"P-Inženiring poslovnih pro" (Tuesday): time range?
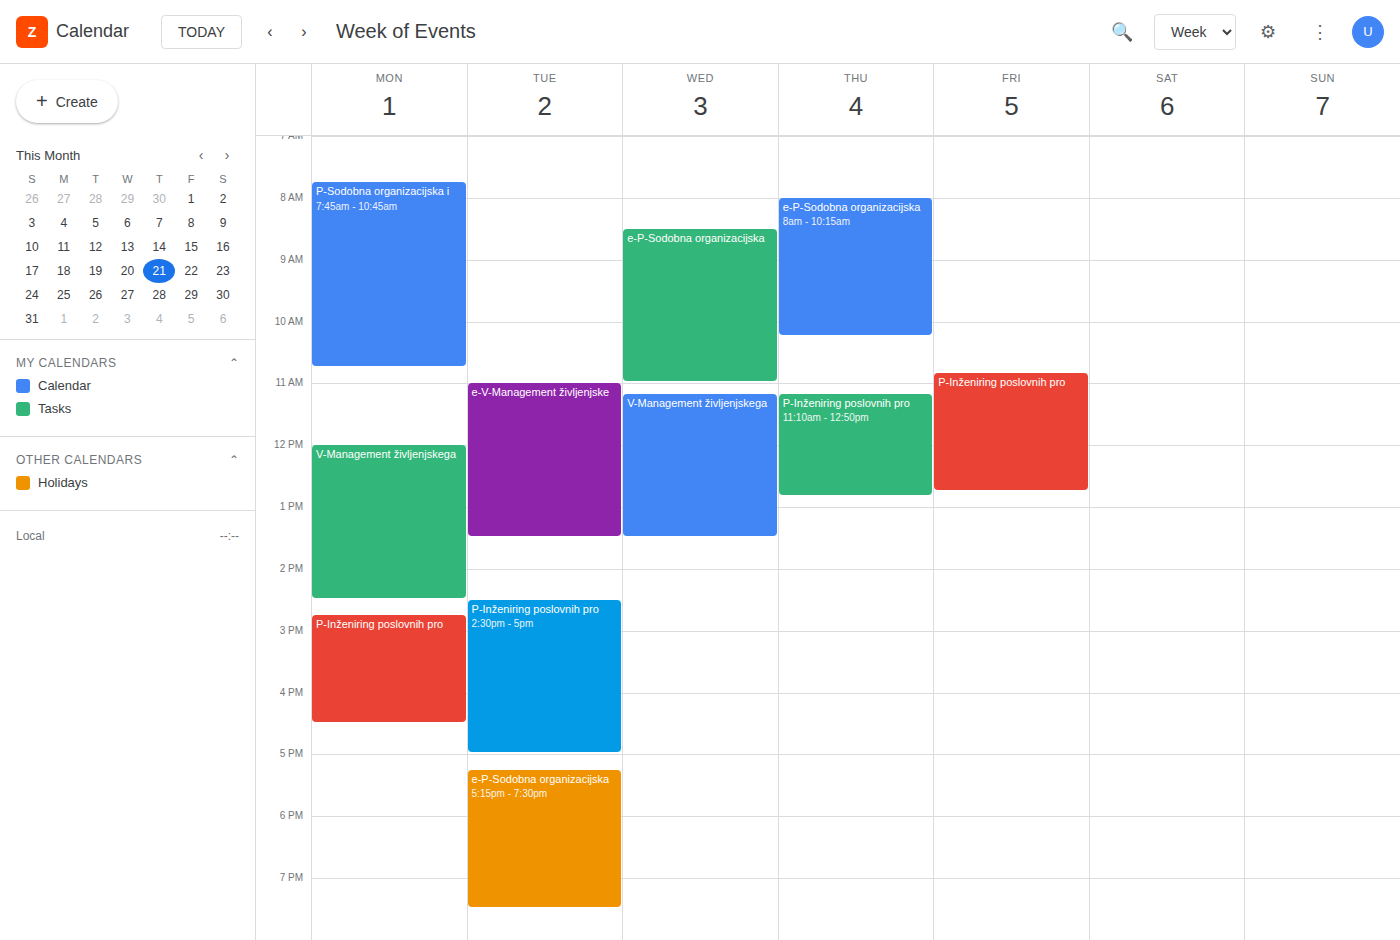
14:30 to 17:00